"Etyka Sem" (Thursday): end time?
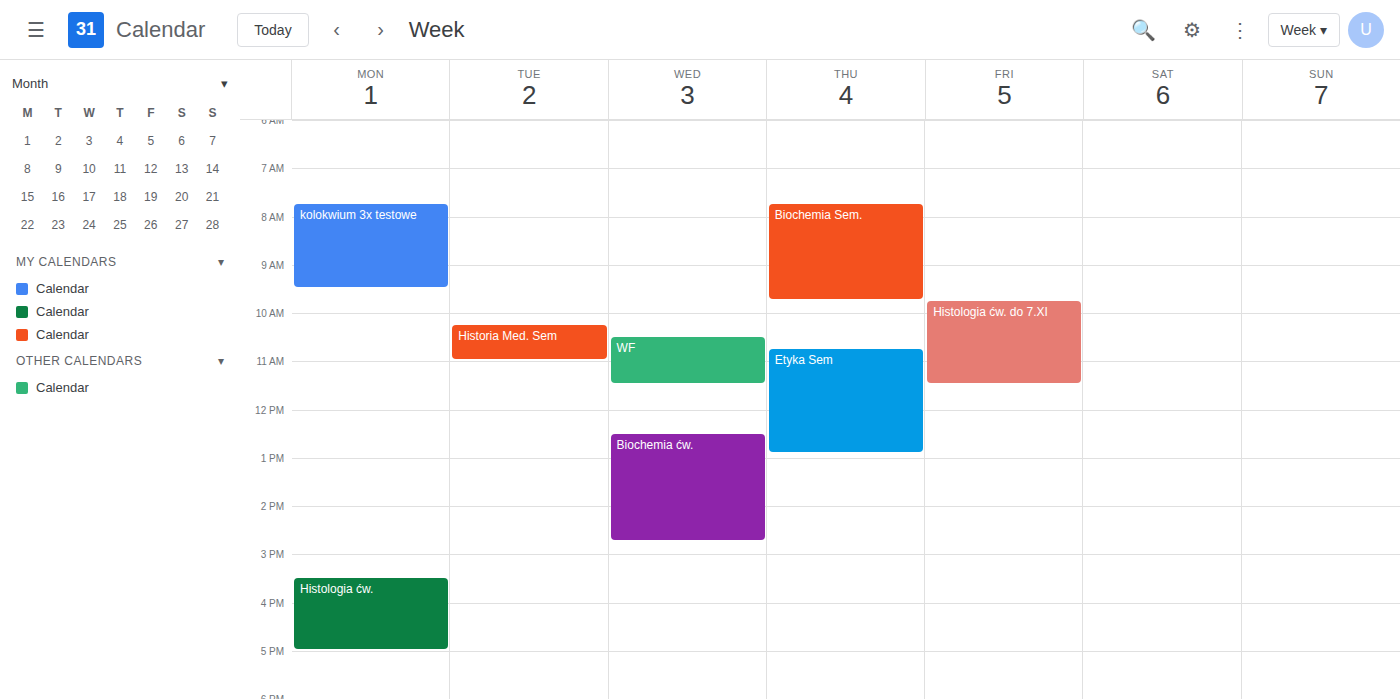
12:55 PM